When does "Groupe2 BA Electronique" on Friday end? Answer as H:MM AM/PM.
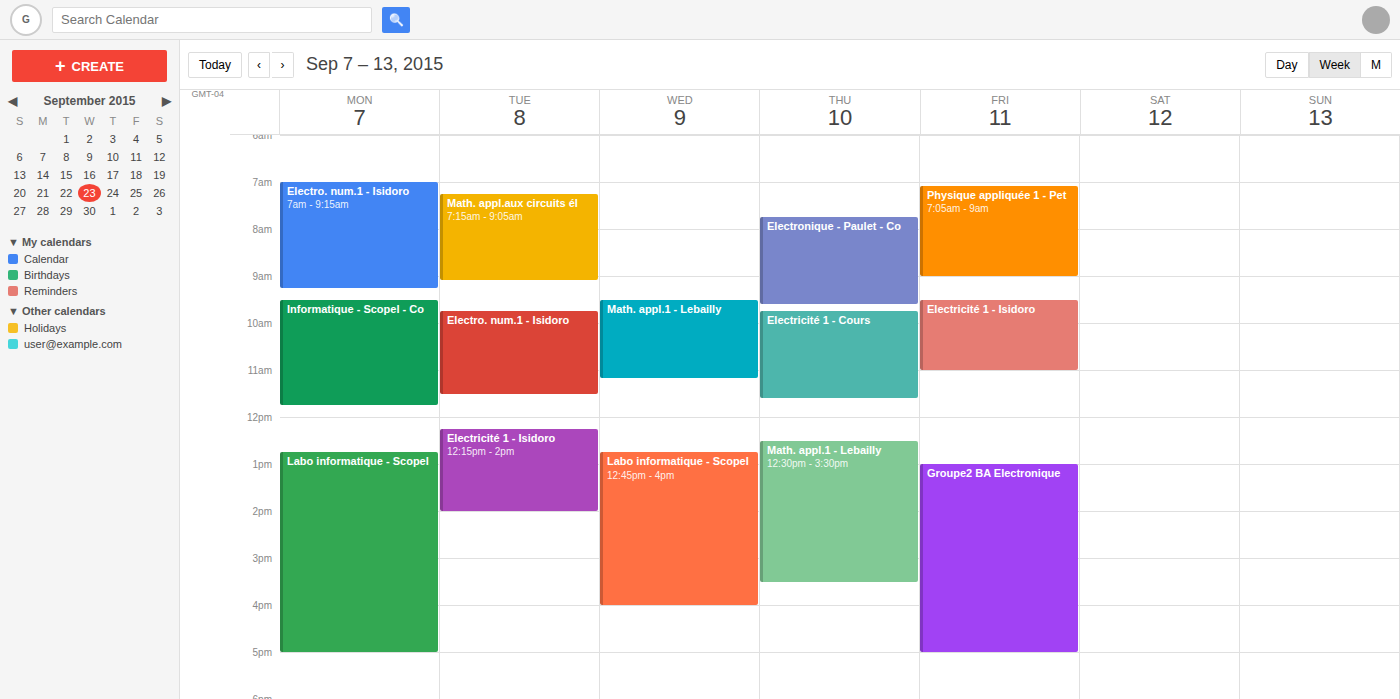
5:00 PM